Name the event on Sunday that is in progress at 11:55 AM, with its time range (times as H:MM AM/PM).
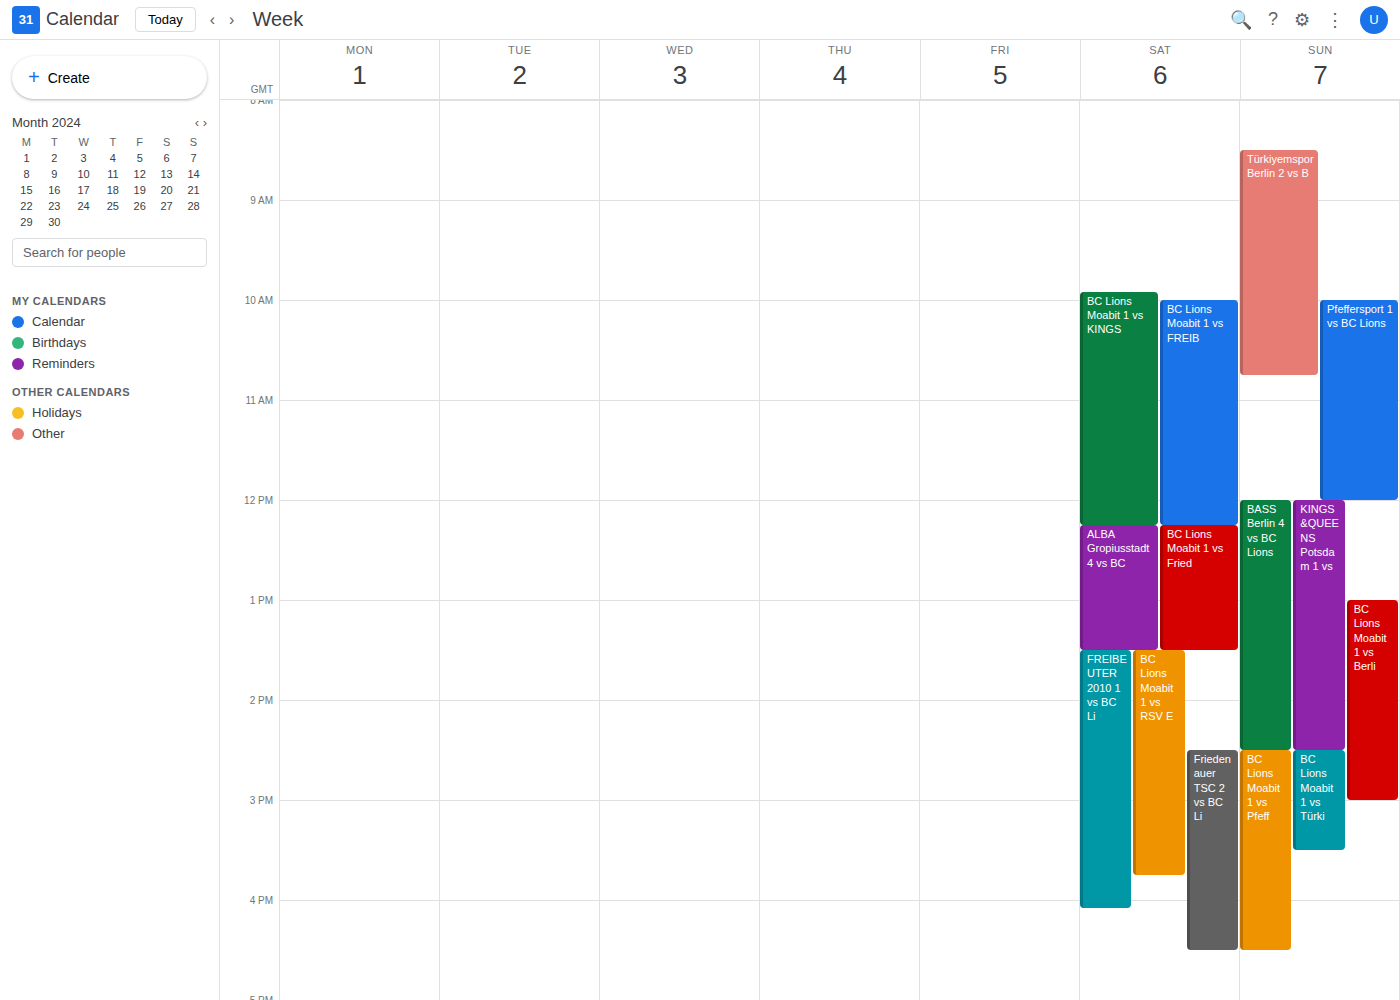
"Pfeffersport 1 vs BC Lions", 10:00 AM to 12:00 PM